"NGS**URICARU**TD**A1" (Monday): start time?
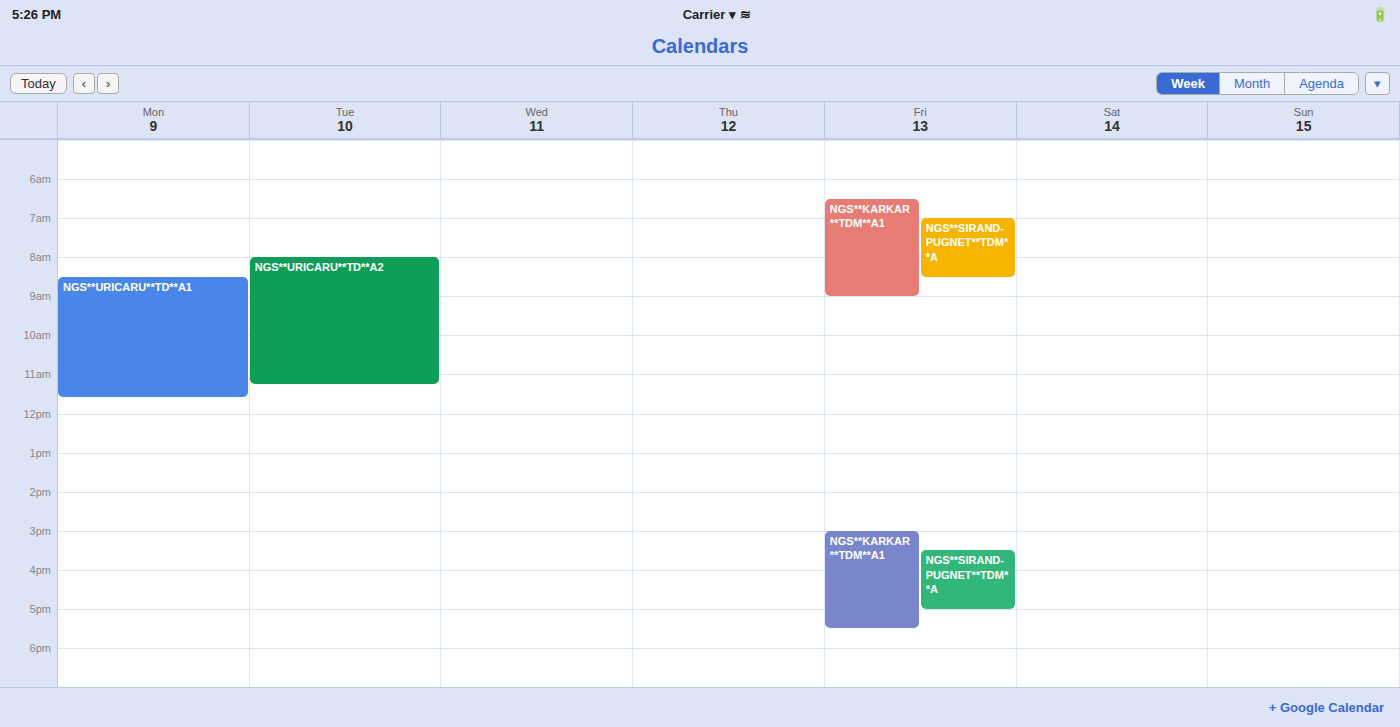
8:30 AM